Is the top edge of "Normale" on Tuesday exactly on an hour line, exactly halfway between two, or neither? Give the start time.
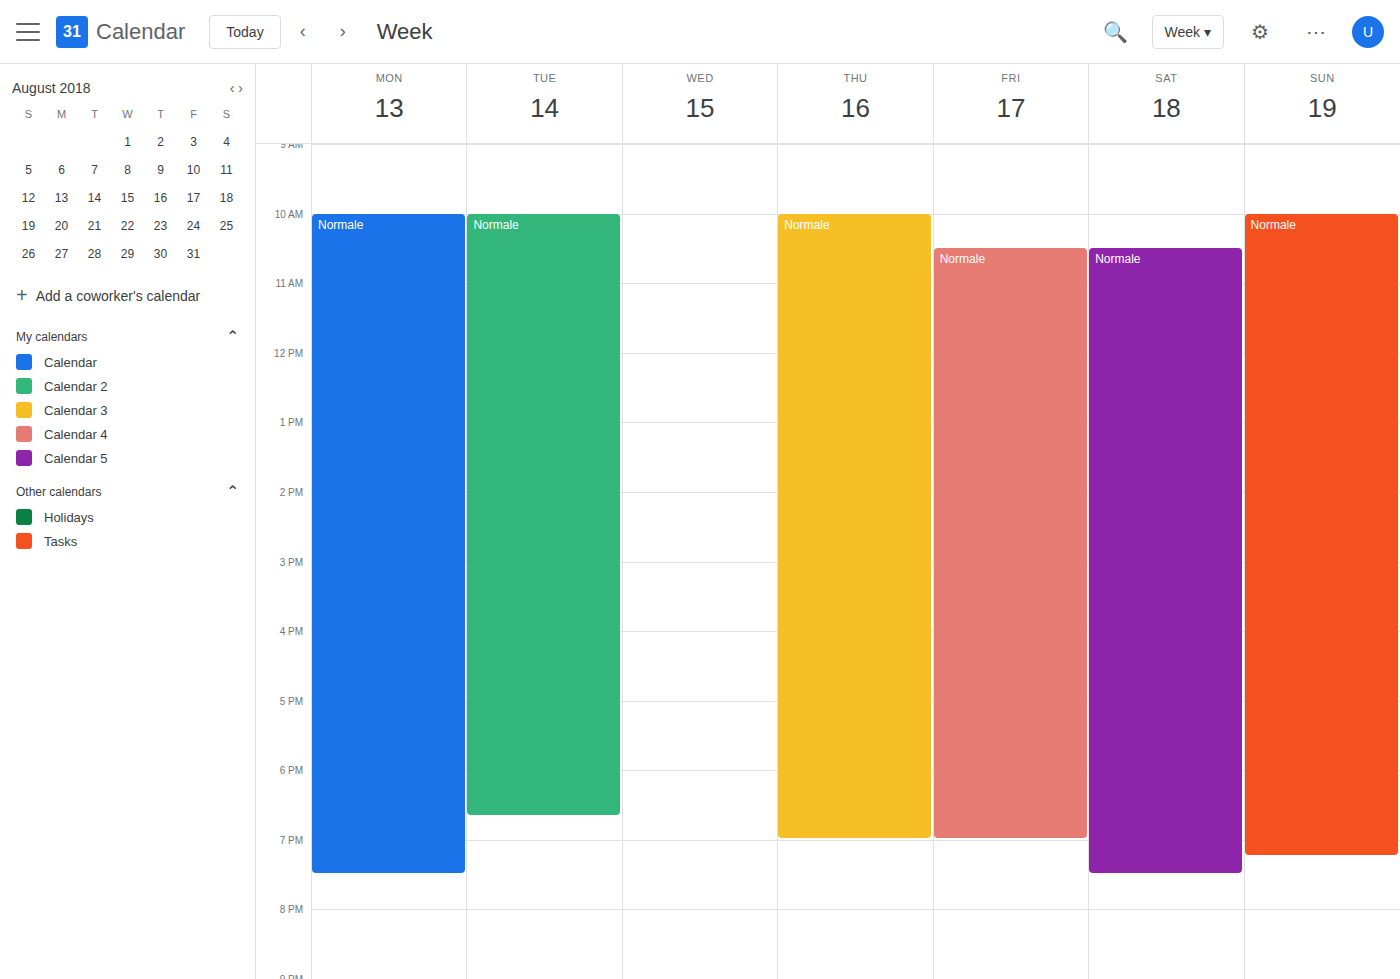
10:00 AM -- exactly on the 10 AM line.